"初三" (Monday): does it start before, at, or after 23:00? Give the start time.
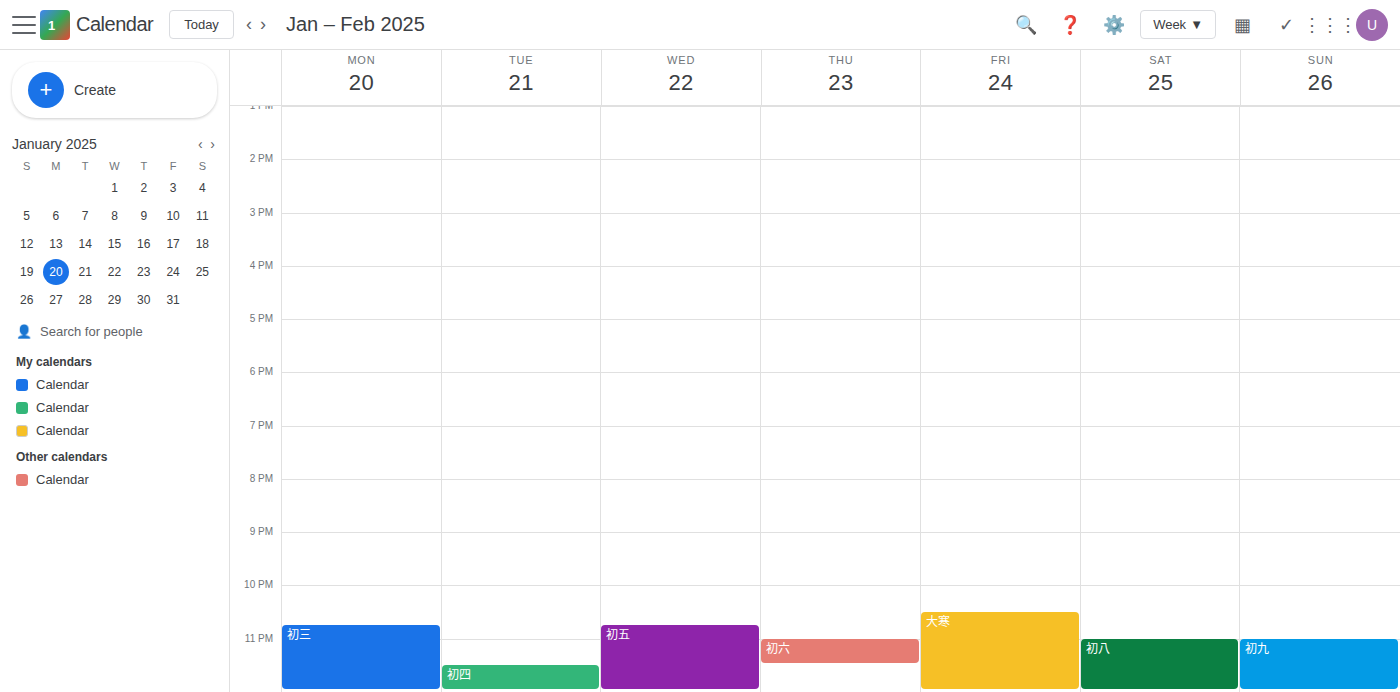
22:45 -- before 23:00, 15 minutes above the 23:00 line.